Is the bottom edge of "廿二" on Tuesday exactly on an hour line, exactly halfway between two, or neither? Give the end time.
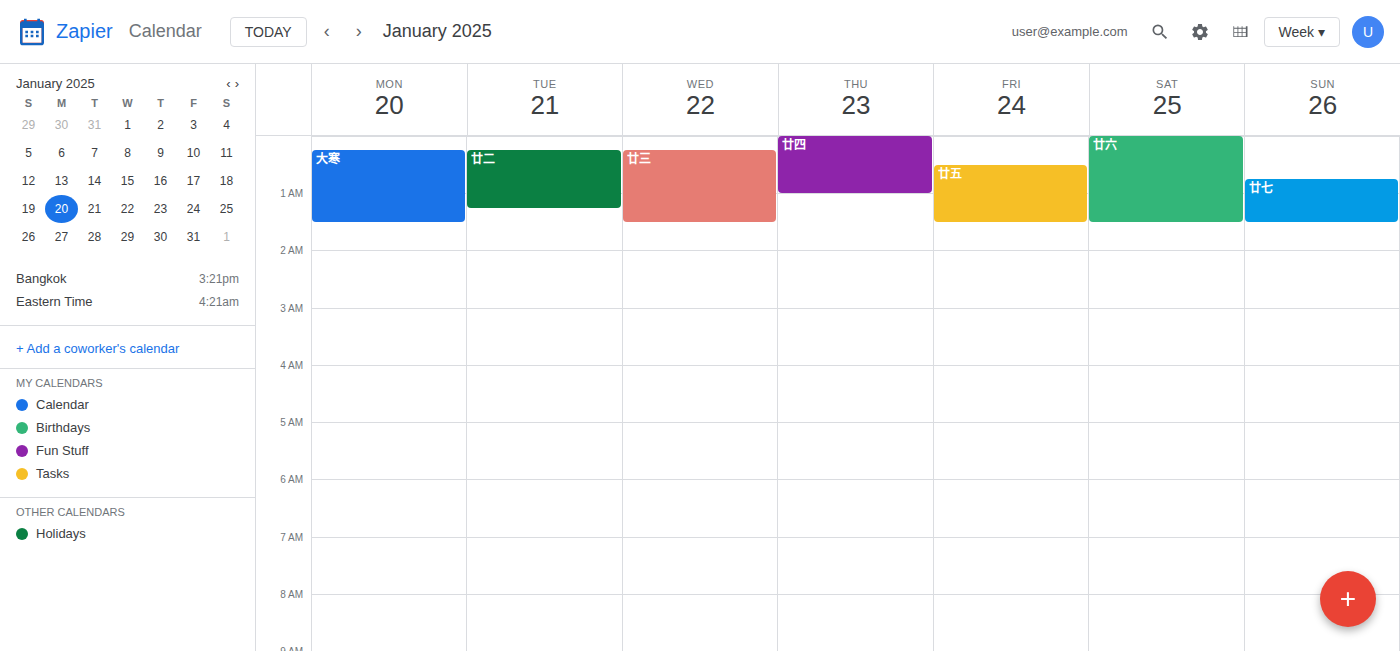
01:15 -- neither: a quarter of the way from the 01:00 line to the 02:00 line.